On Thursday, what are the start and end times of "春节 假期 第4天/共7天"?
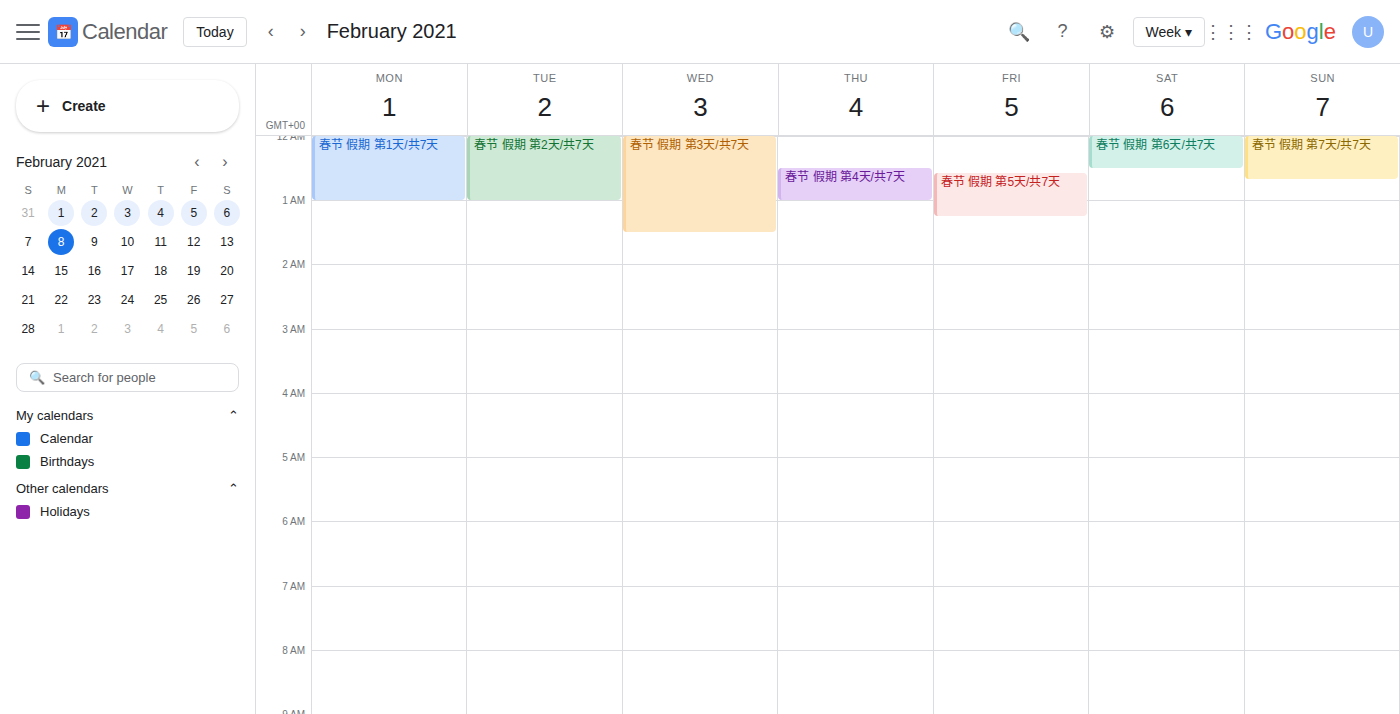
12:30 AM to 1:00 AM